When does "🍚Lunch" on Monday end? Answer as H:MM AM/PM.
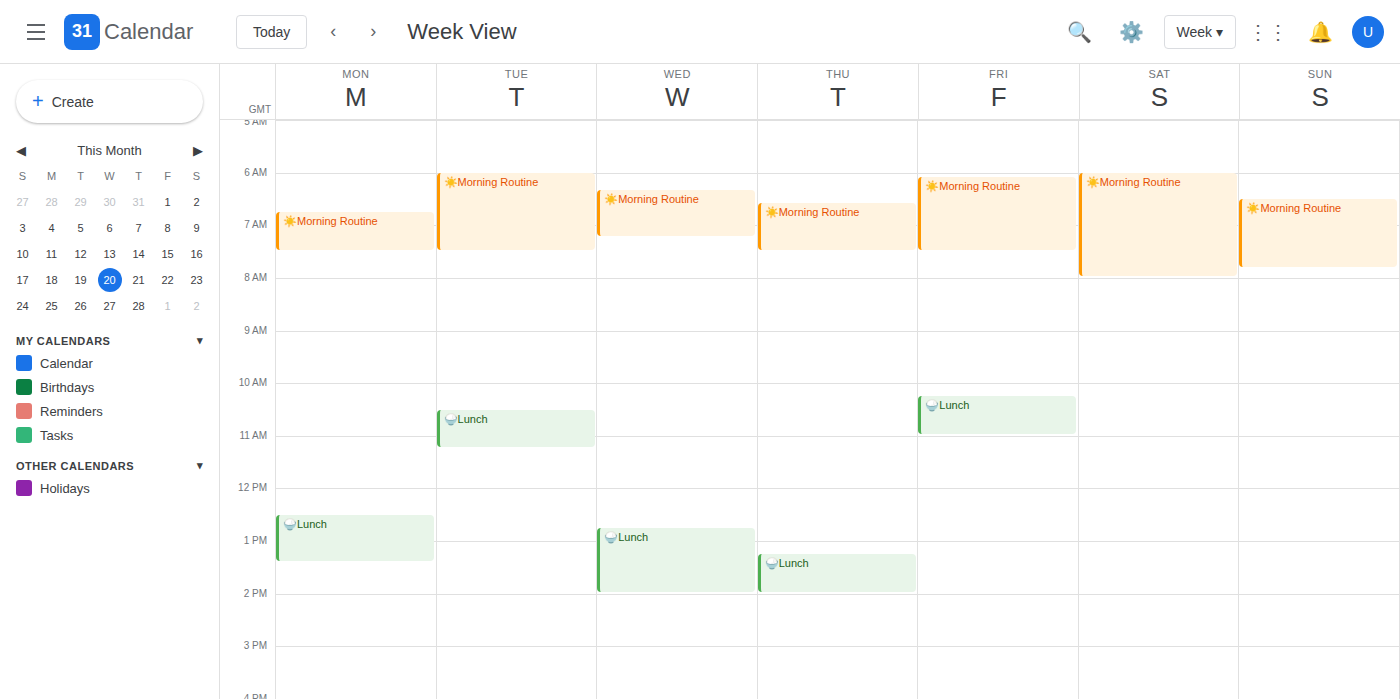
1:25 PM